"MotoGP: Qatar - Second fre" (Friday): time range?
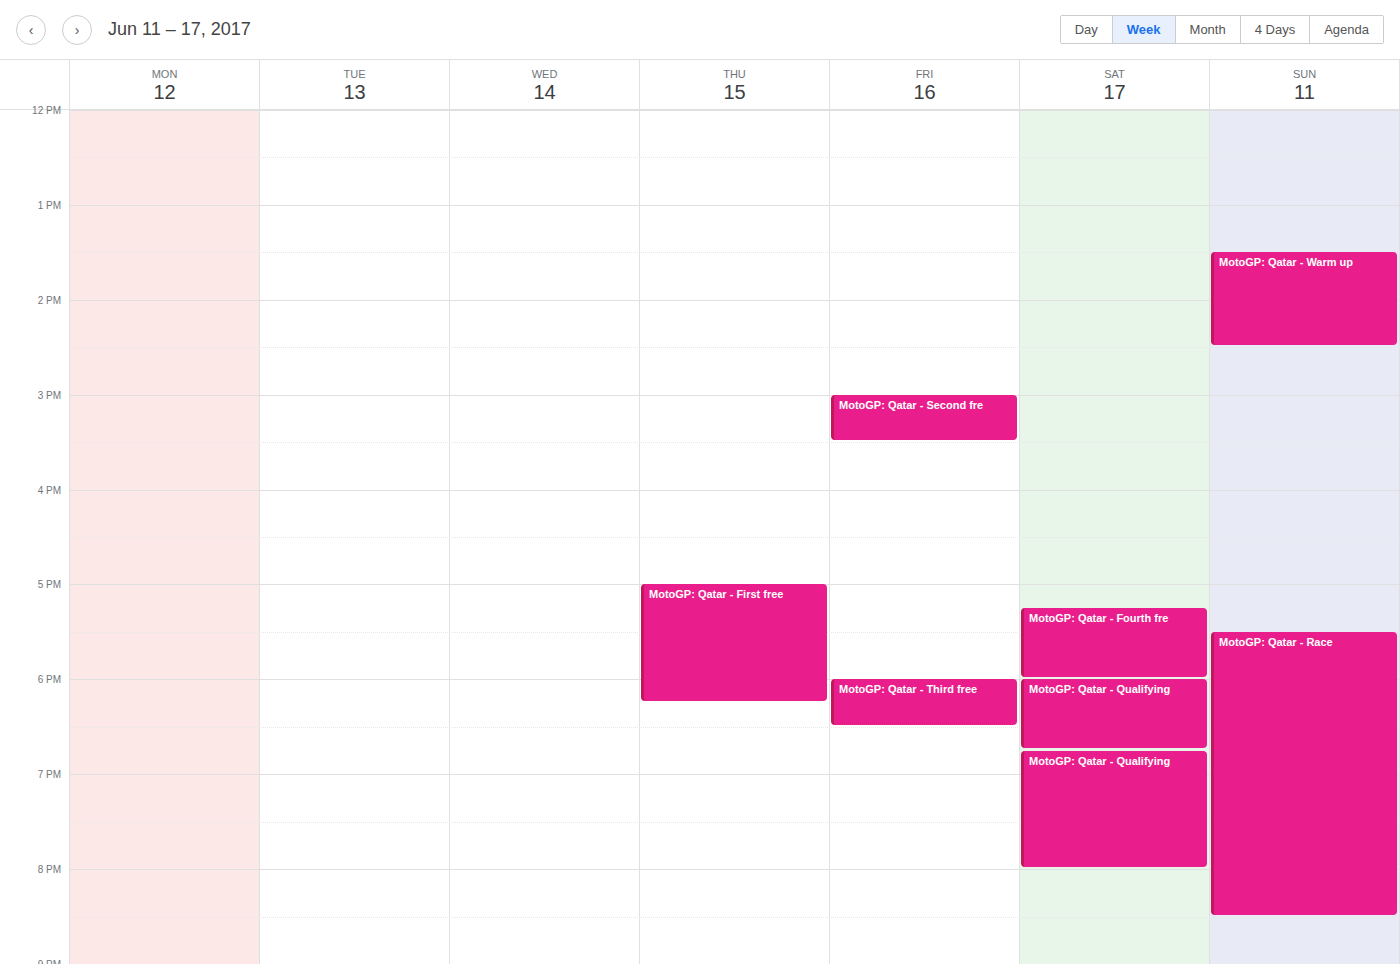
3:00 PM to 3:30 PM